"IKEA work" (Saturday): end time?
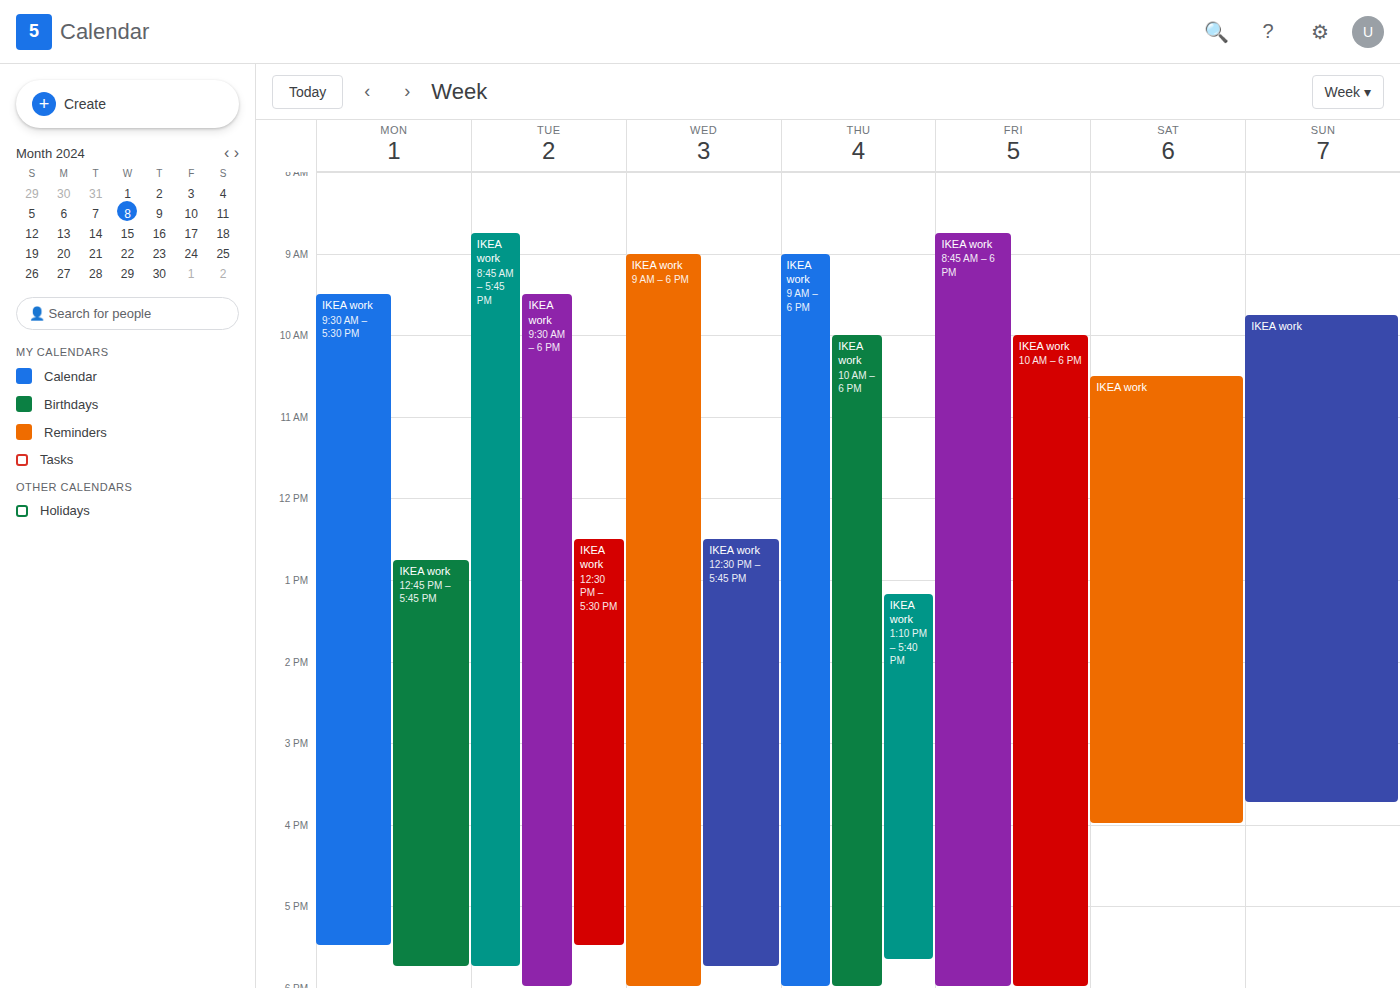
4:00 PM